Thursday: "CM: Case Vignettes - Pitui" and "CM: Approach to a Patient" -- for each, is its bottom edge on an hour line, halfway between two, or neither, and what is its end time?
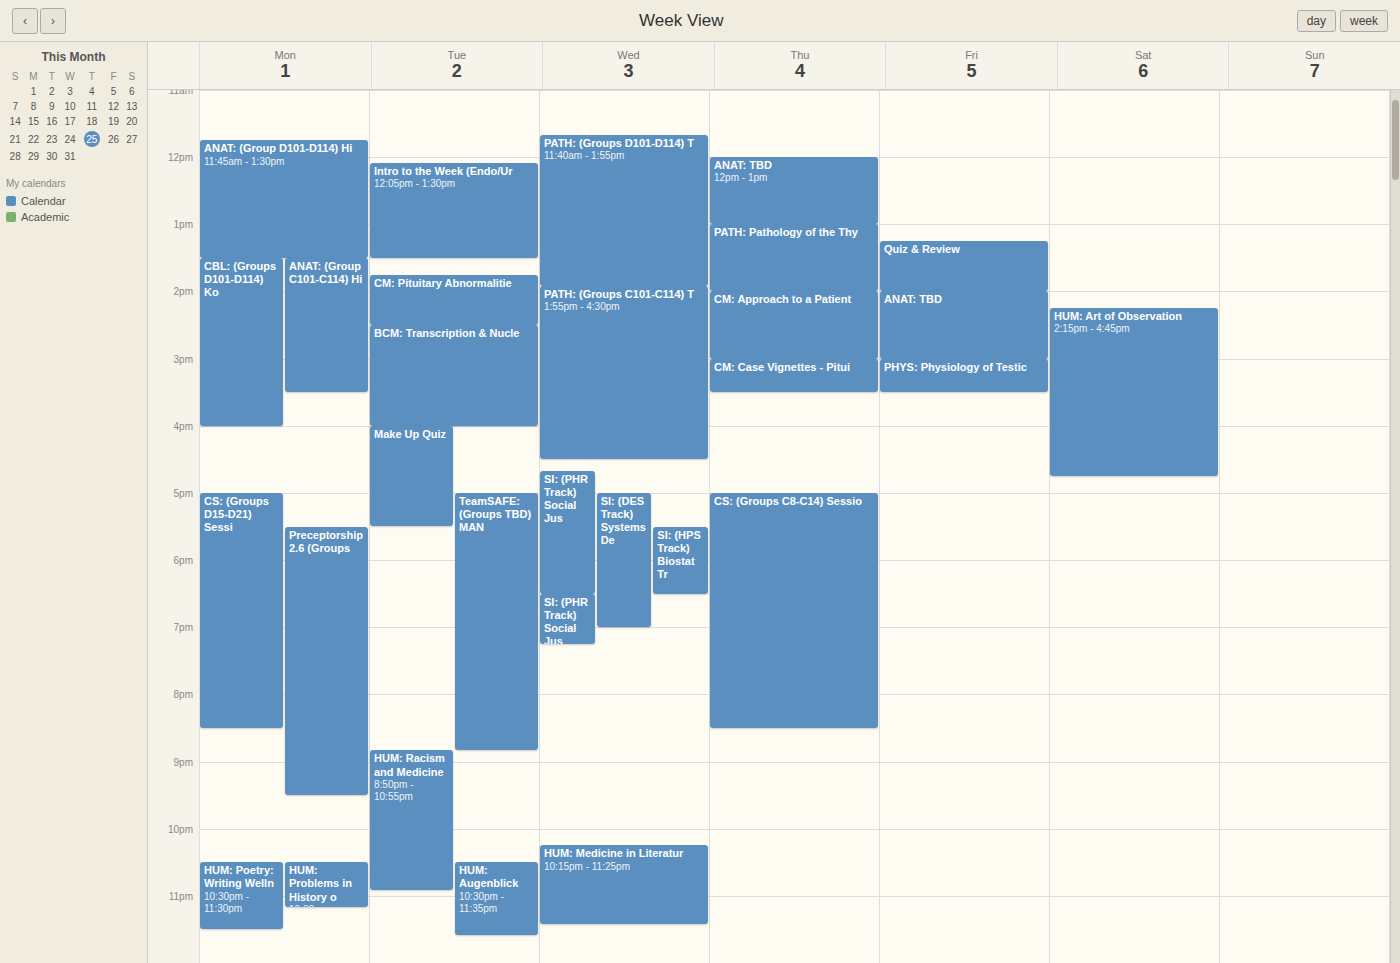
"CM: Case Vignettes - Pitui": 3:30 PM, halfway between the 3 PM and 4 PM lines. "CM: Approach to a Patient": 3:00 PM, exactly on the 3 PM line.